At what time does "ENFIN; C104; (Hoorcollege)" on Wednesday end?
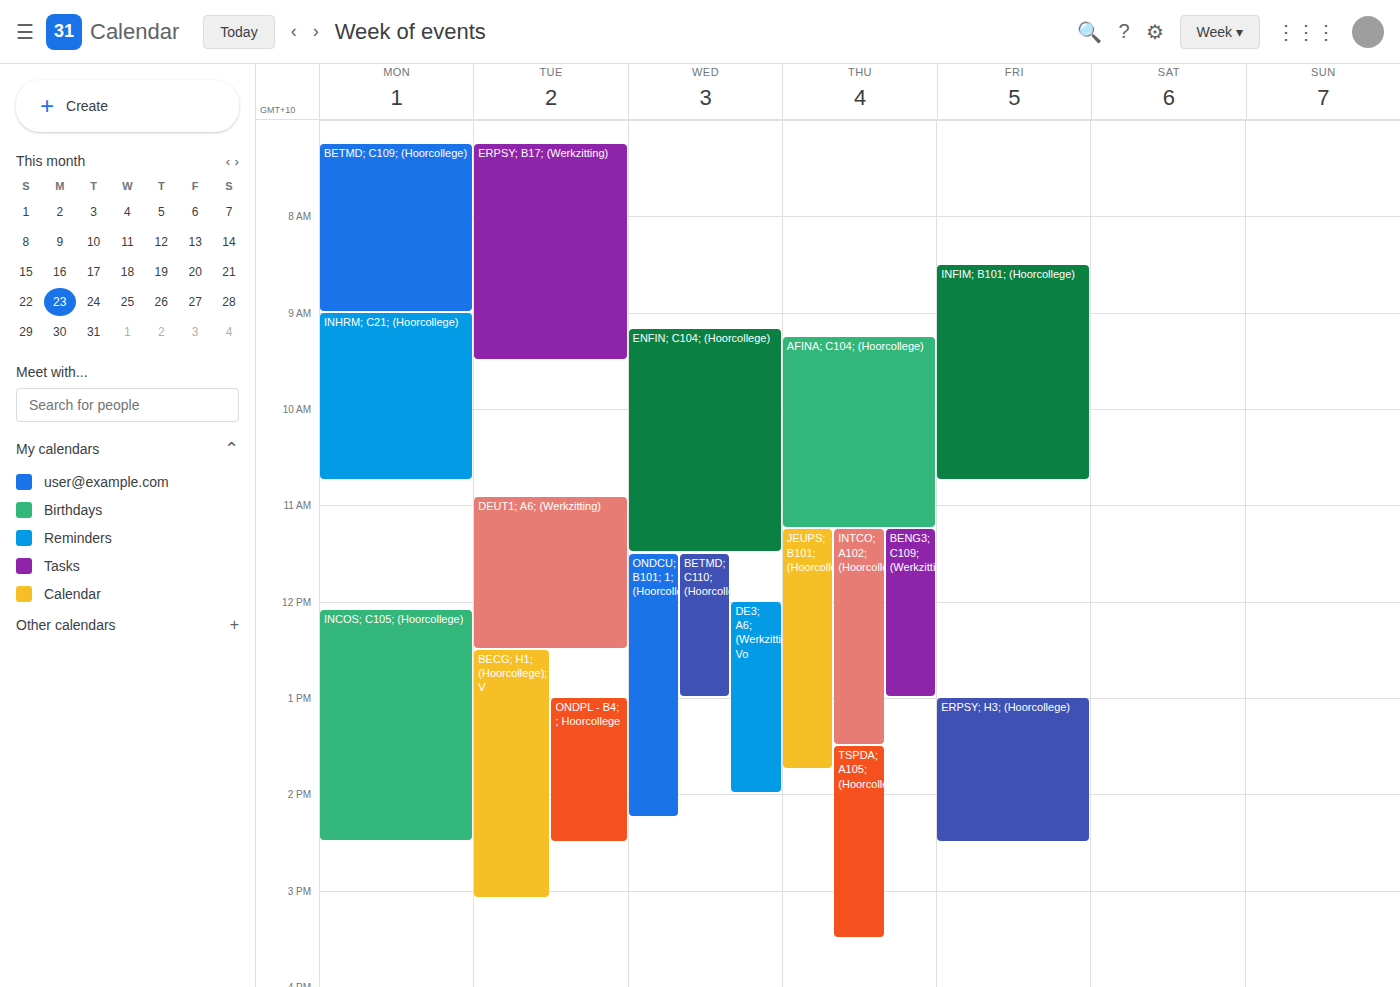
11:30